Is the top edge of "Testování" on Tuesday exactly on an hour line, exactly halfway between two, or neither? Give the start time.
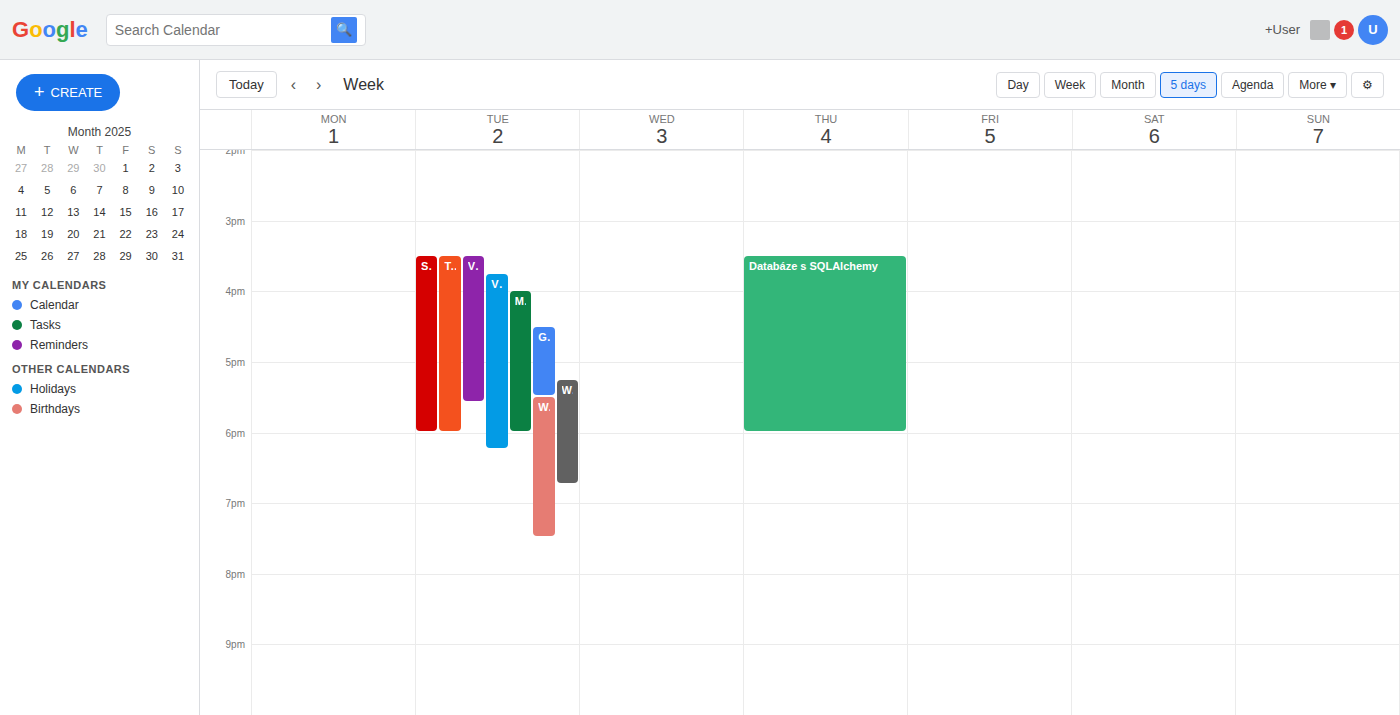
15:30 -- halfway between the 15:00 and 16:00 lines.